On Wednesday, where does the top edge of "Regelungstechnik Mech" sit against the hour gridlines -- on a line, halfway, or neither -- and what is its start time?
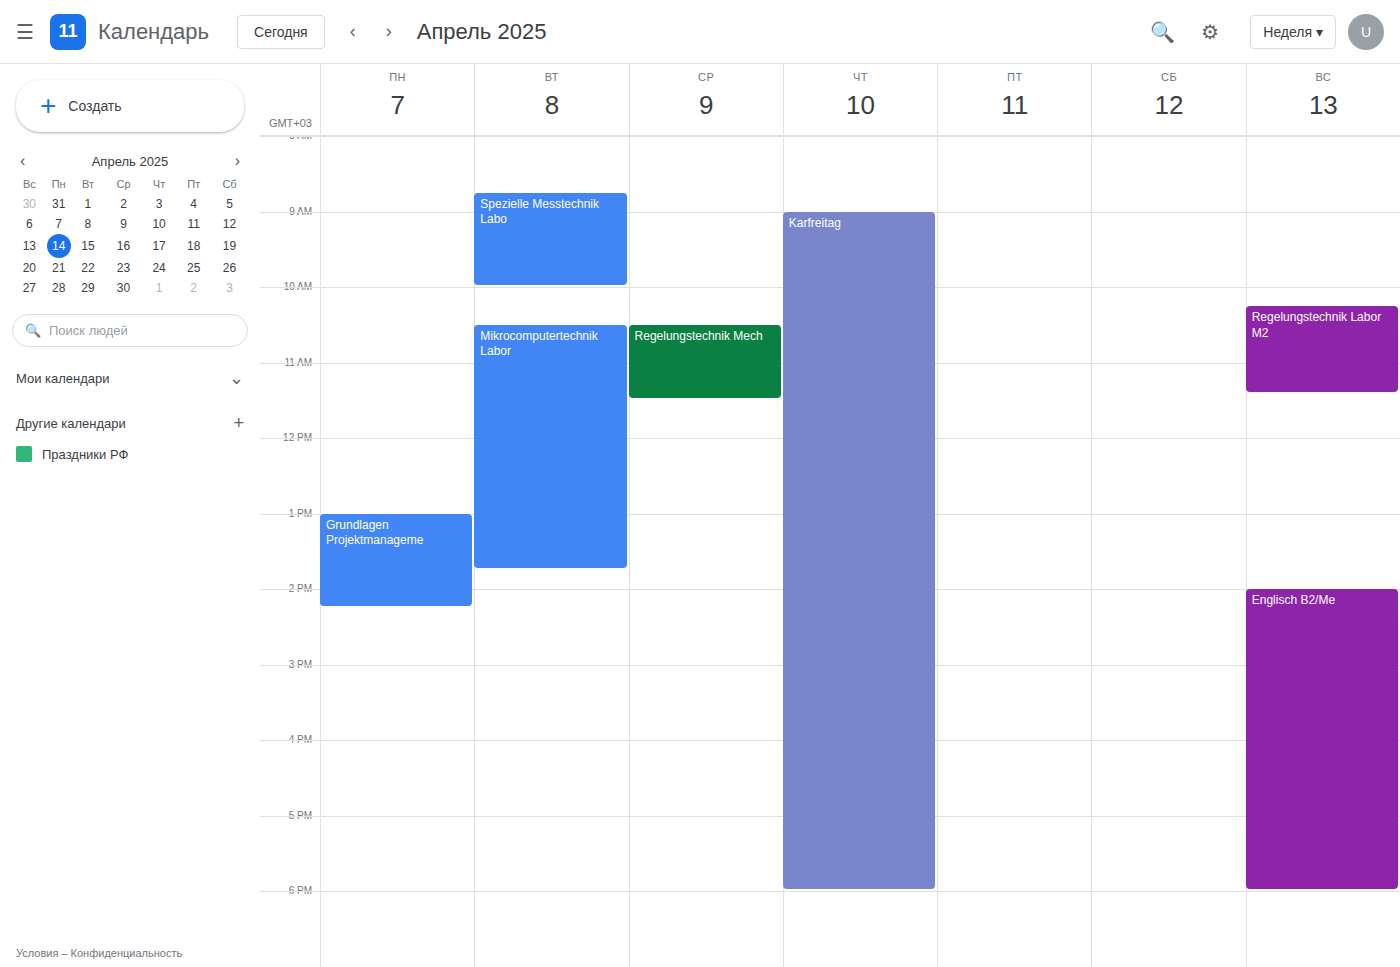
10:30 -- halfway between the 10:00 and 11:00 lines.